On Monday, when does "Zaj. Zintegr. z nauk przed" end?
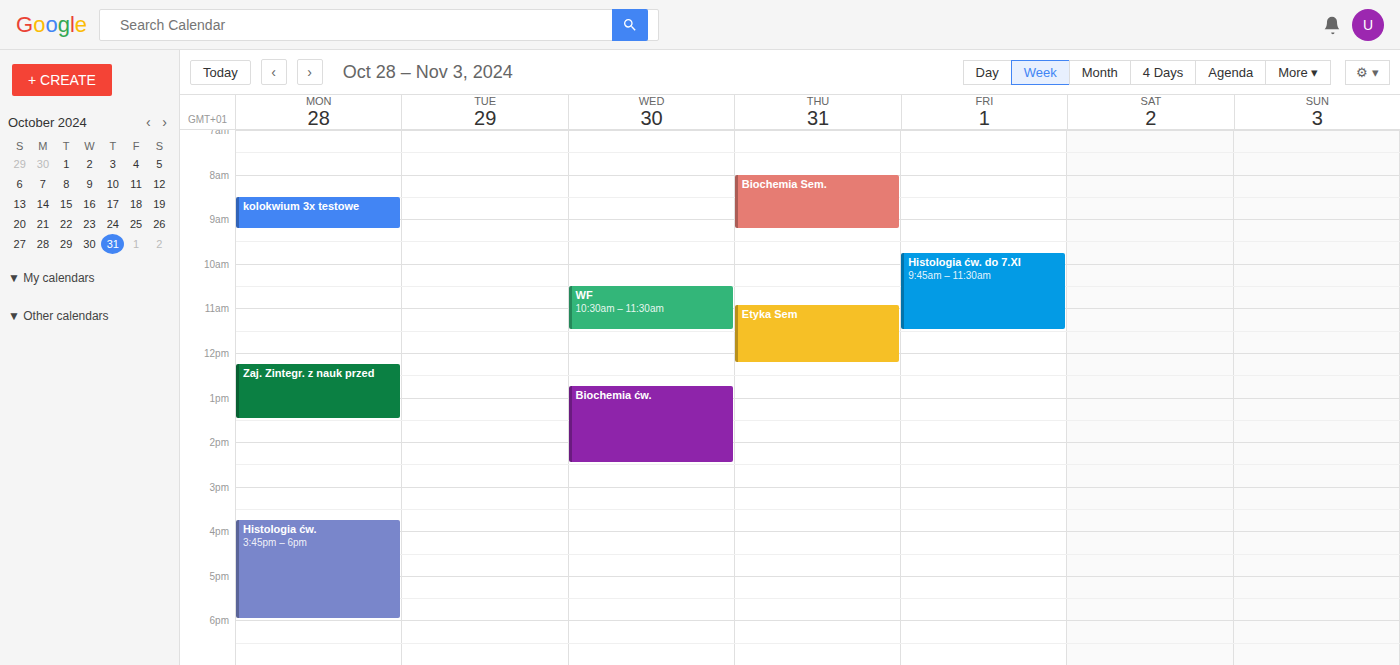
13:30